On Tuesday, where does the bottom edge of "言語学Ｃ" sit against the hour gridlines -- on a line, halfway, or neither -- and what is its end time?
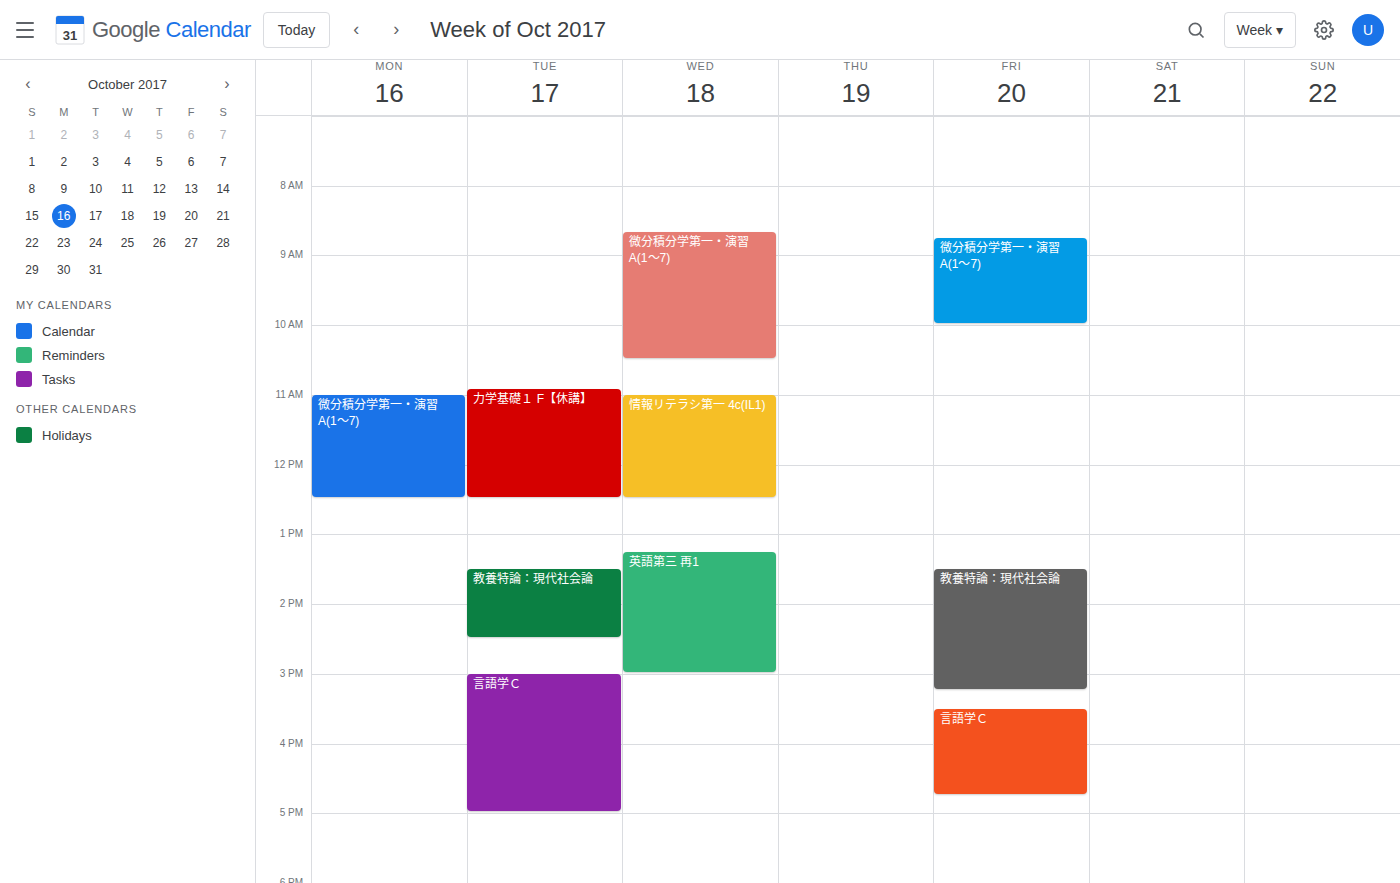
5:00 PM -- exactly on the 5 PM line.